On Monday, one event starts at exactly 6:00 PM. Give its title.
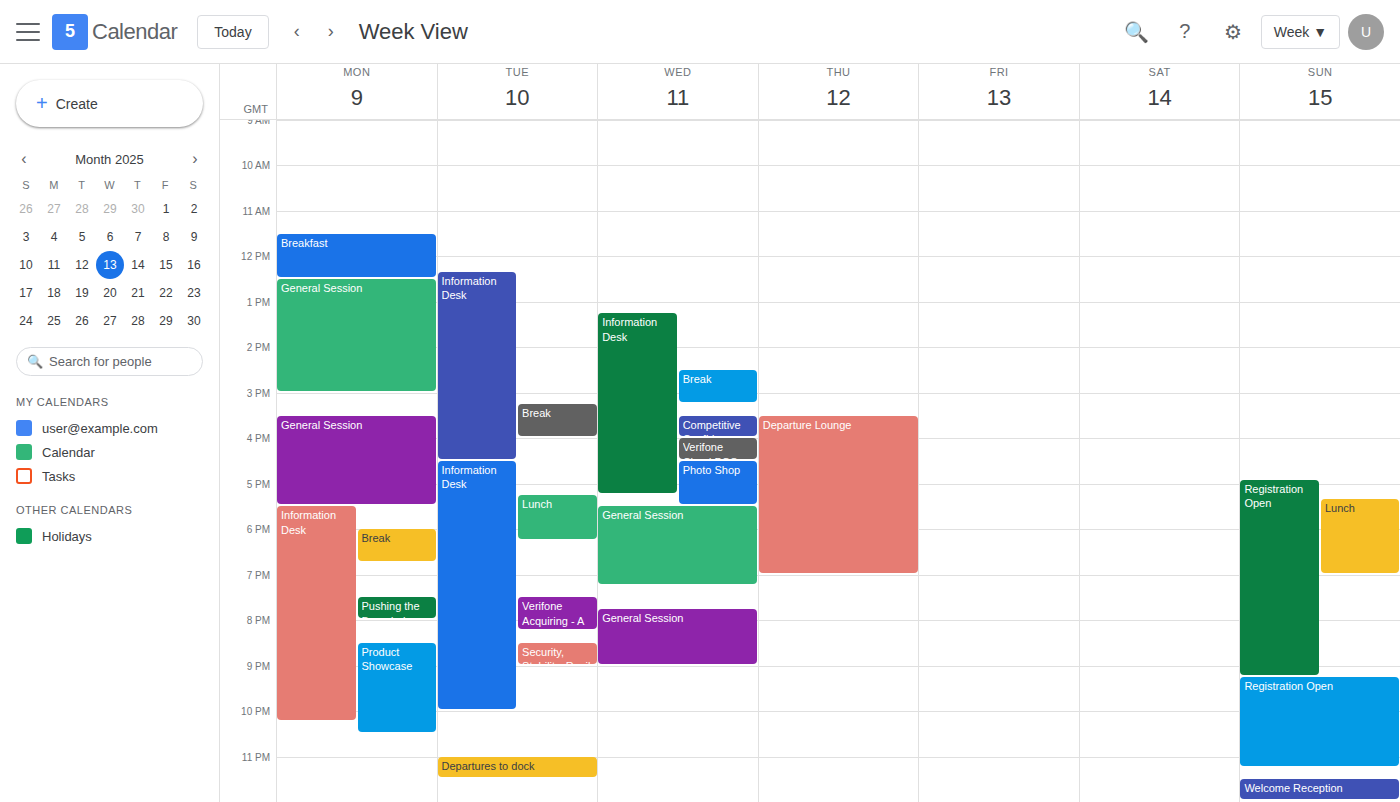
"Break"